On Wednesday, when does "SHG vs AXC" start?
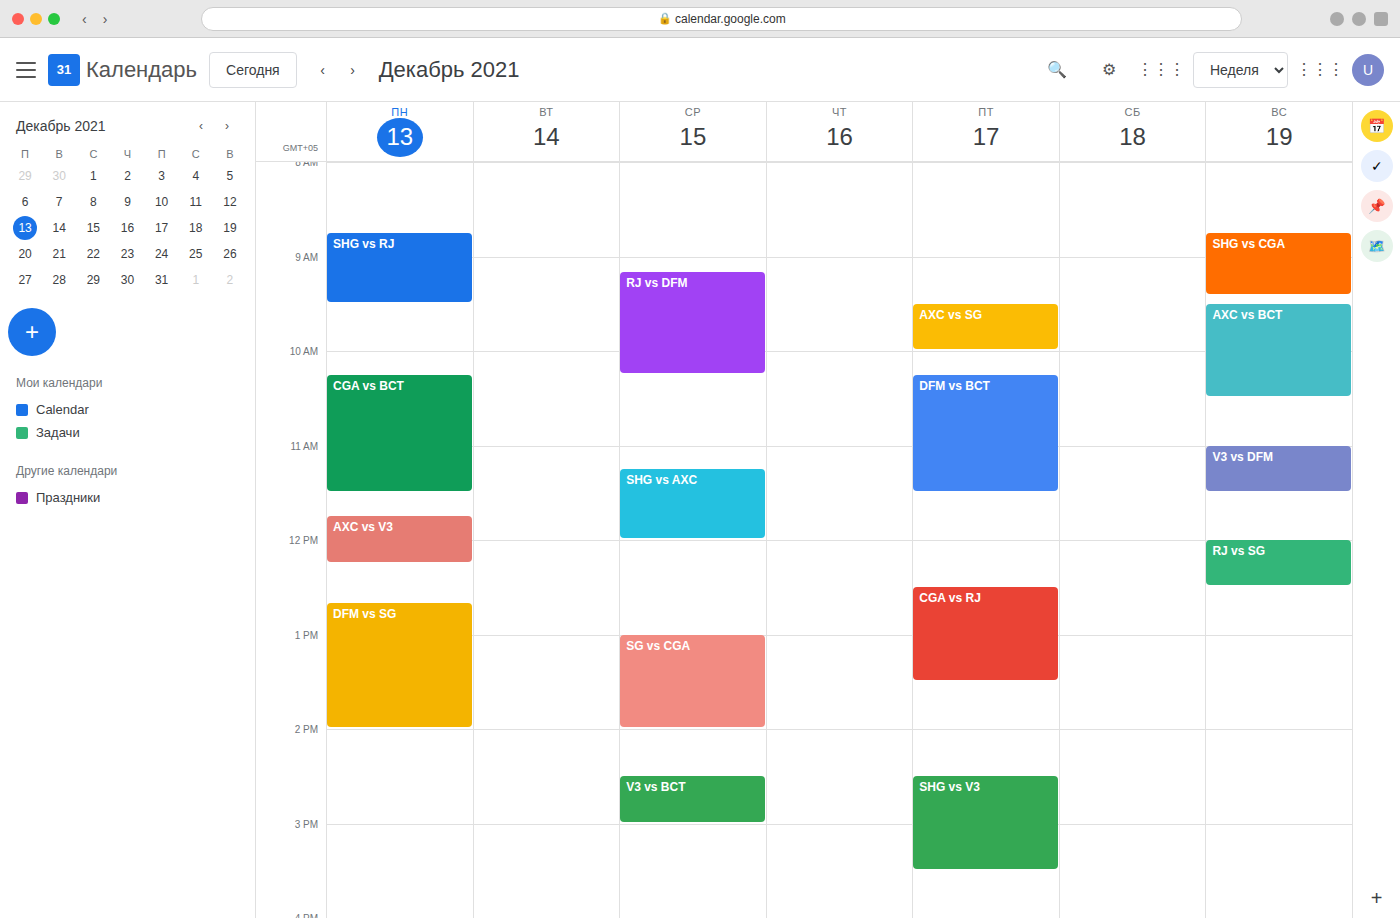
11:15 AM